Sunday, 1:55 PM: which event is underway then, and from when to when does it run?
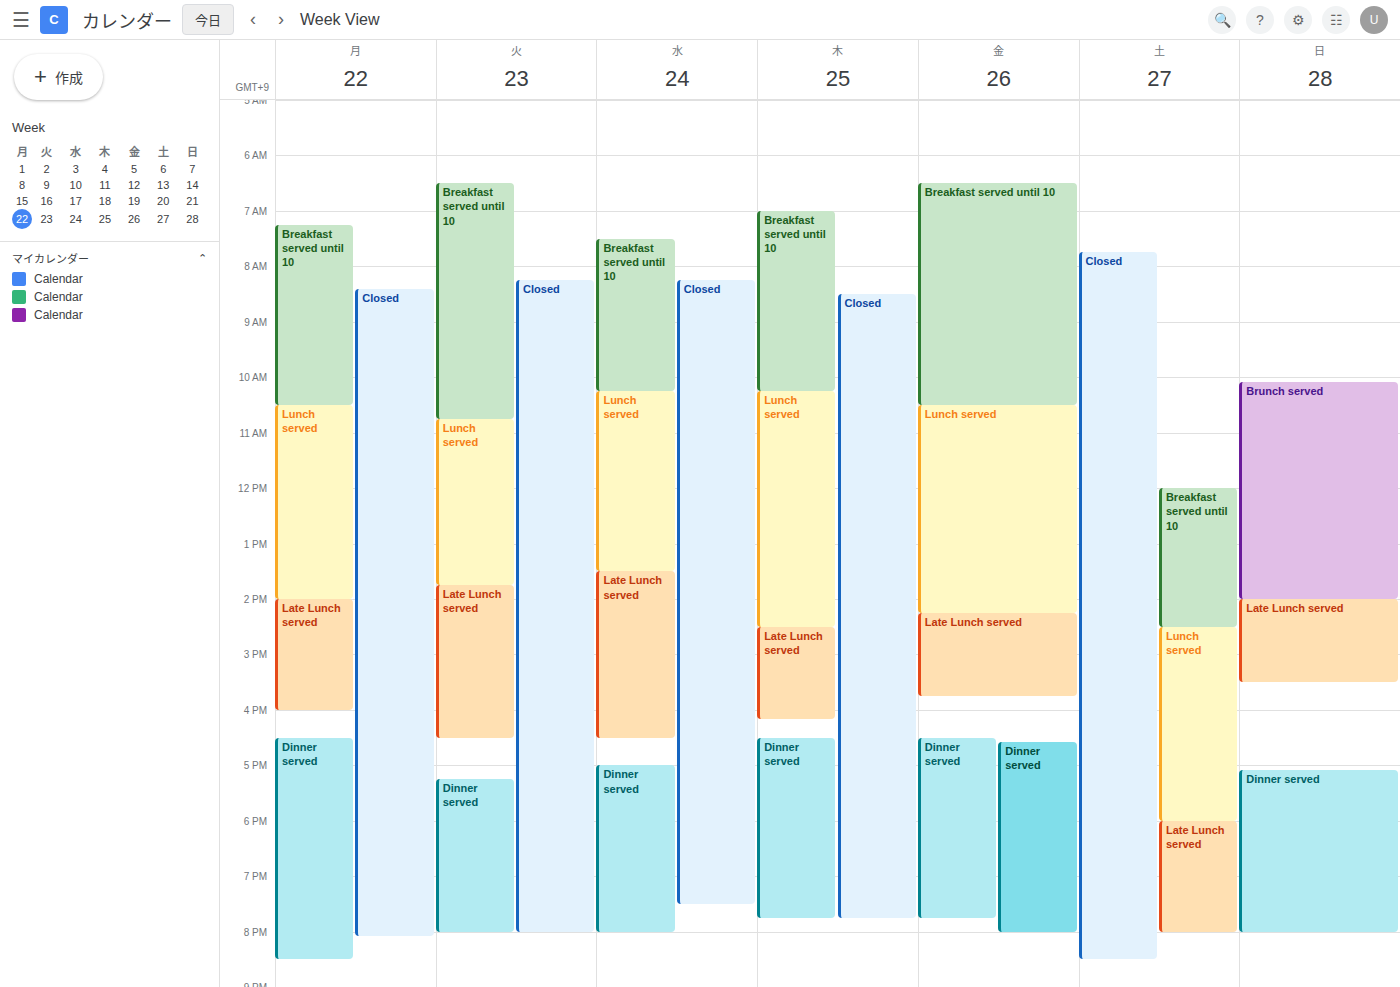
"Brunch served", 10:05 AM to 2:00 PM